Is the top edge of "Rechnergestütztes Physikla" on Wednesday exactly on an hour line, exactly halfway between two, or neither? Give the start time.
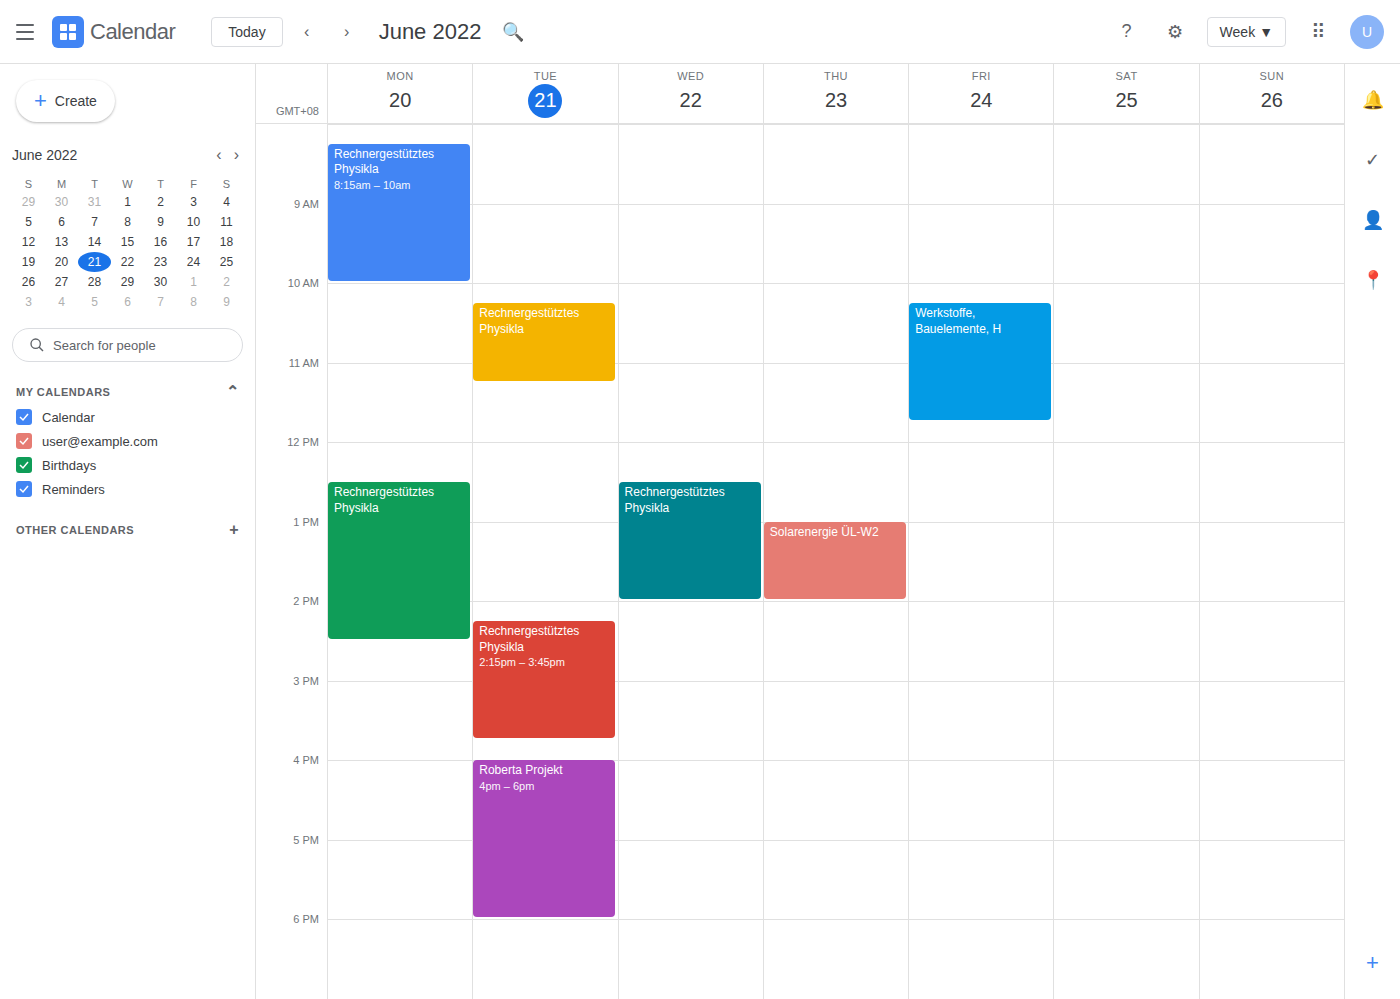
12:30 PM -- halfway between the 12 PM and 1 PM lines.